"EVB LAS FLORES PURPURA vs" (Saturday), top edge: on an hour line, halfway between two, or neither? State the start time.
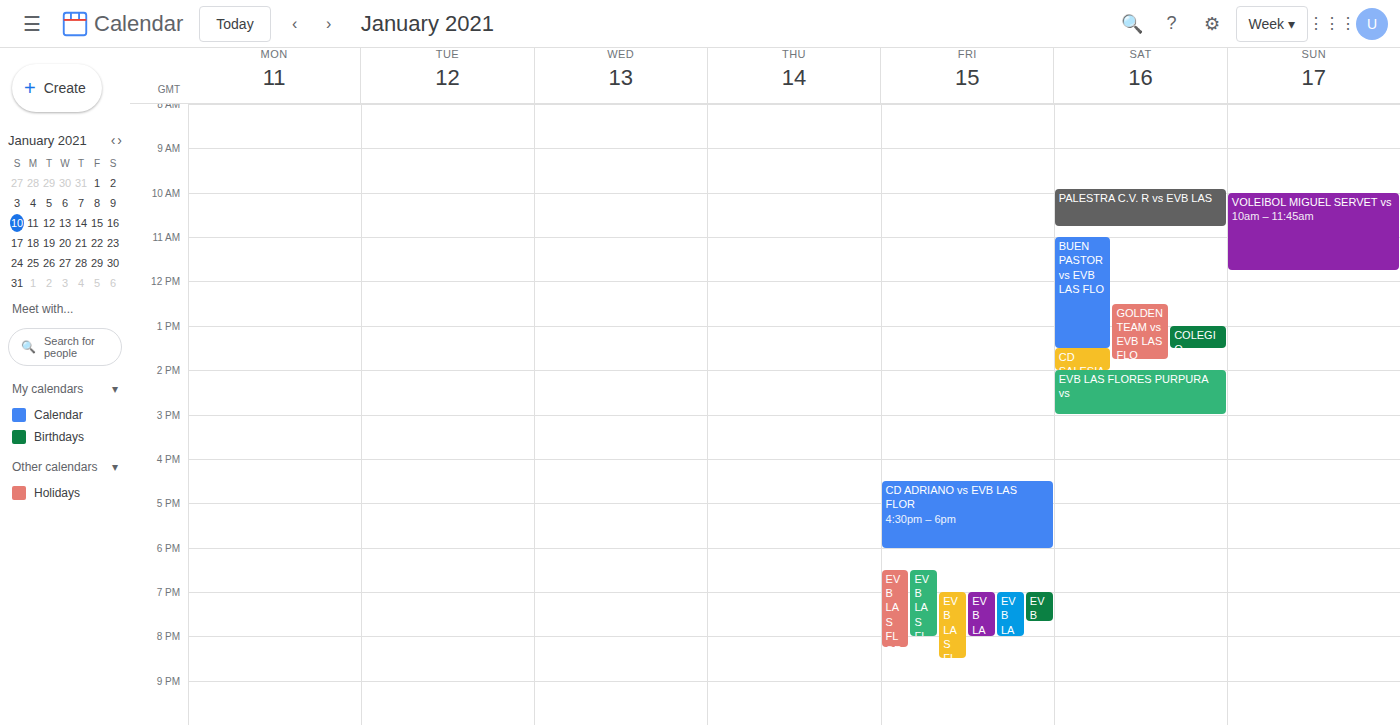
2:00 PM -- exactly on the 2 PM line.